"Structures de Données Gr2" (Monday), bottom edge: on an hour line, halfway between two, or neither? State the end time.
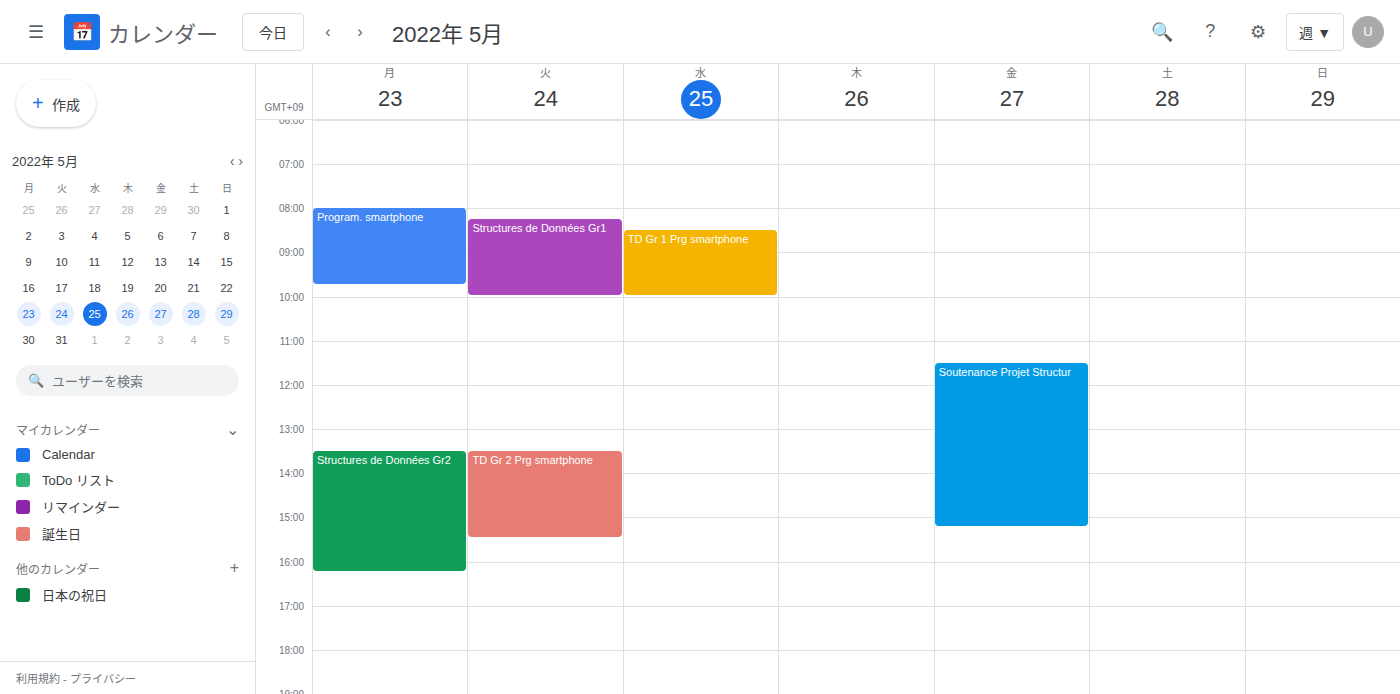
4:15 PM -- neither: a quarter of the way from the 4 PM line to the 5 PM line.